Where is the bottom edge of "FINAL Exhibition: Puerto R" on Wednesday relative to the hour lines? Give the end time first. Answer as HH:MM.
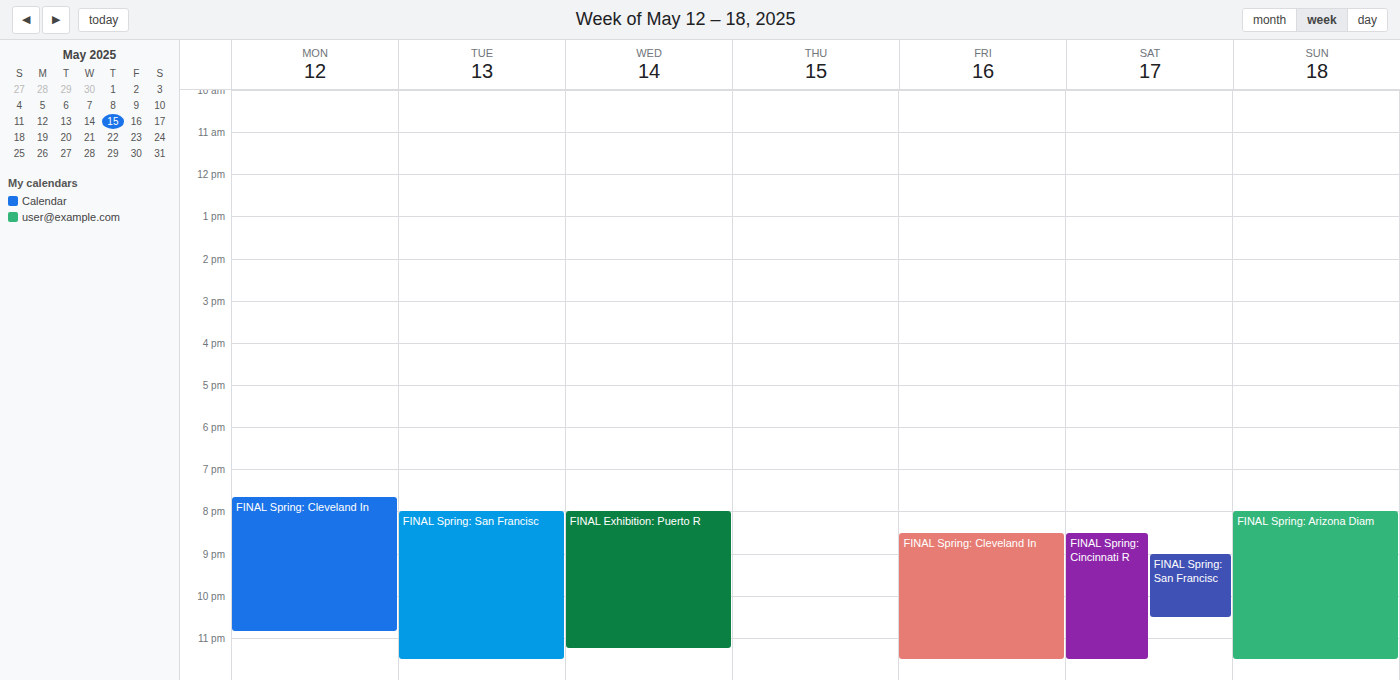
23:15 -- neither: a quarter of the way from the 23:00 line to the 24:00 line.